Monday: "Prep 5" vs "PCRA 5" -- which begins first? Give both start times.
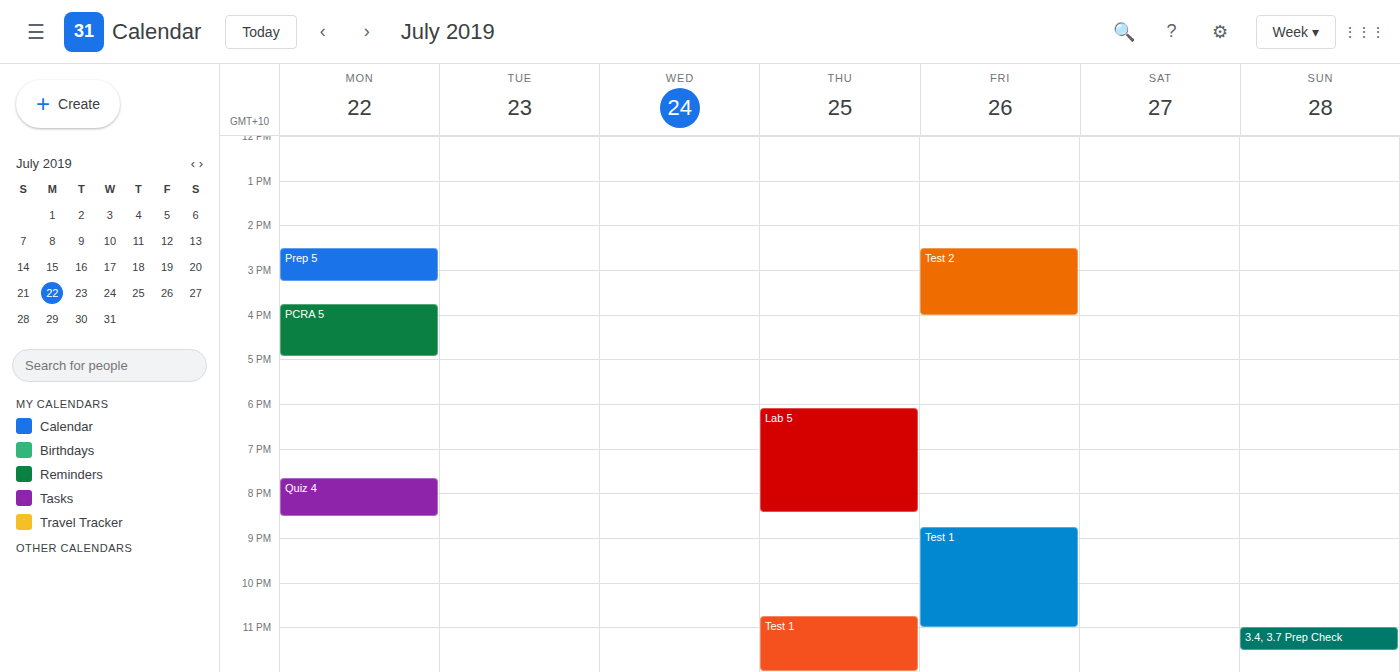
"Prep 5" 2:30 PM; "PCRA 5" 3:45 PM.